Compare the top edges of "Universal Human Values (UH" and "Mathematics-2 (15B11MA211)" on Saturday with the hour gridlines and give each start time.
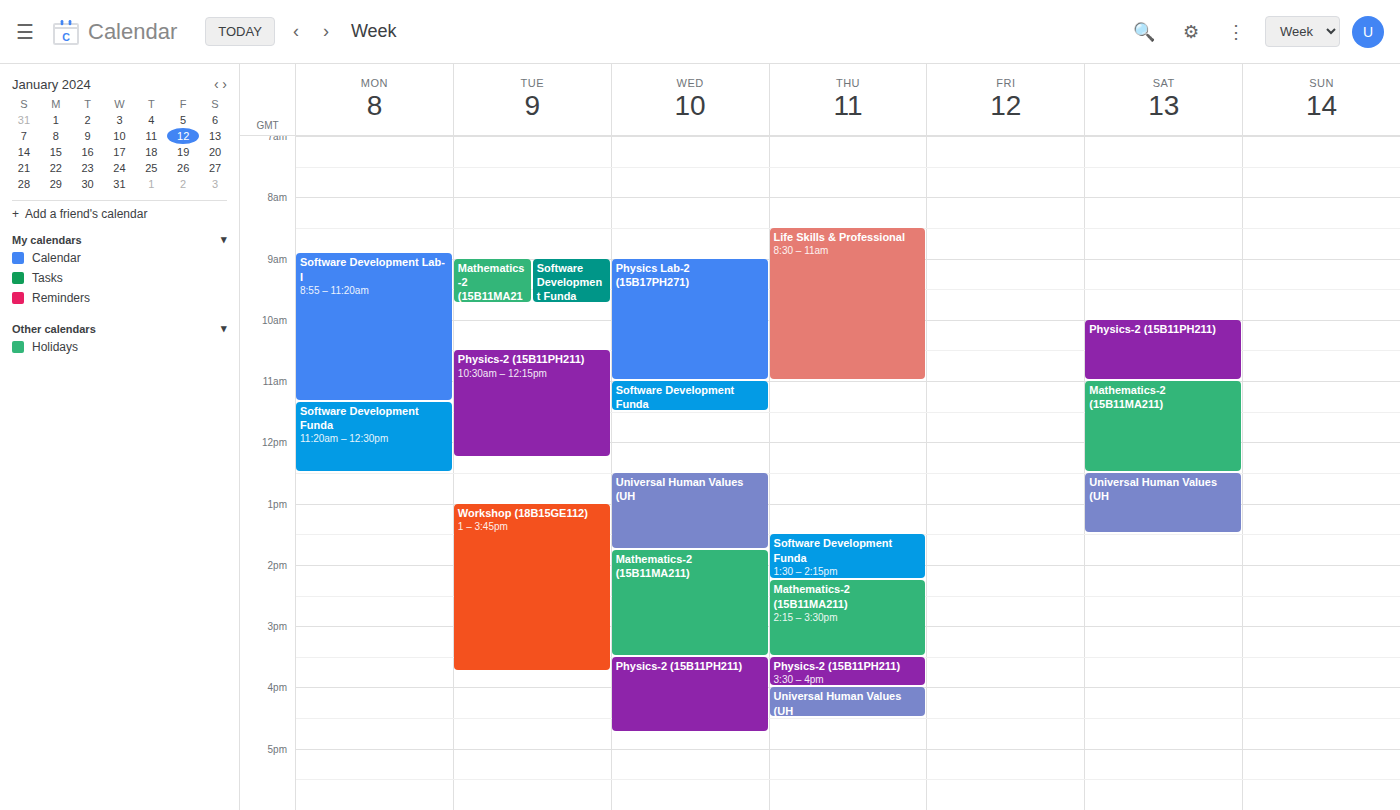
"Universal Human Values (UH": 12:30 PM, halfway between the 12 PM and 1 PM lines. "Mathematics-2 (15B11MA211)": 11:00 AM, exactly on the 11 AM line.